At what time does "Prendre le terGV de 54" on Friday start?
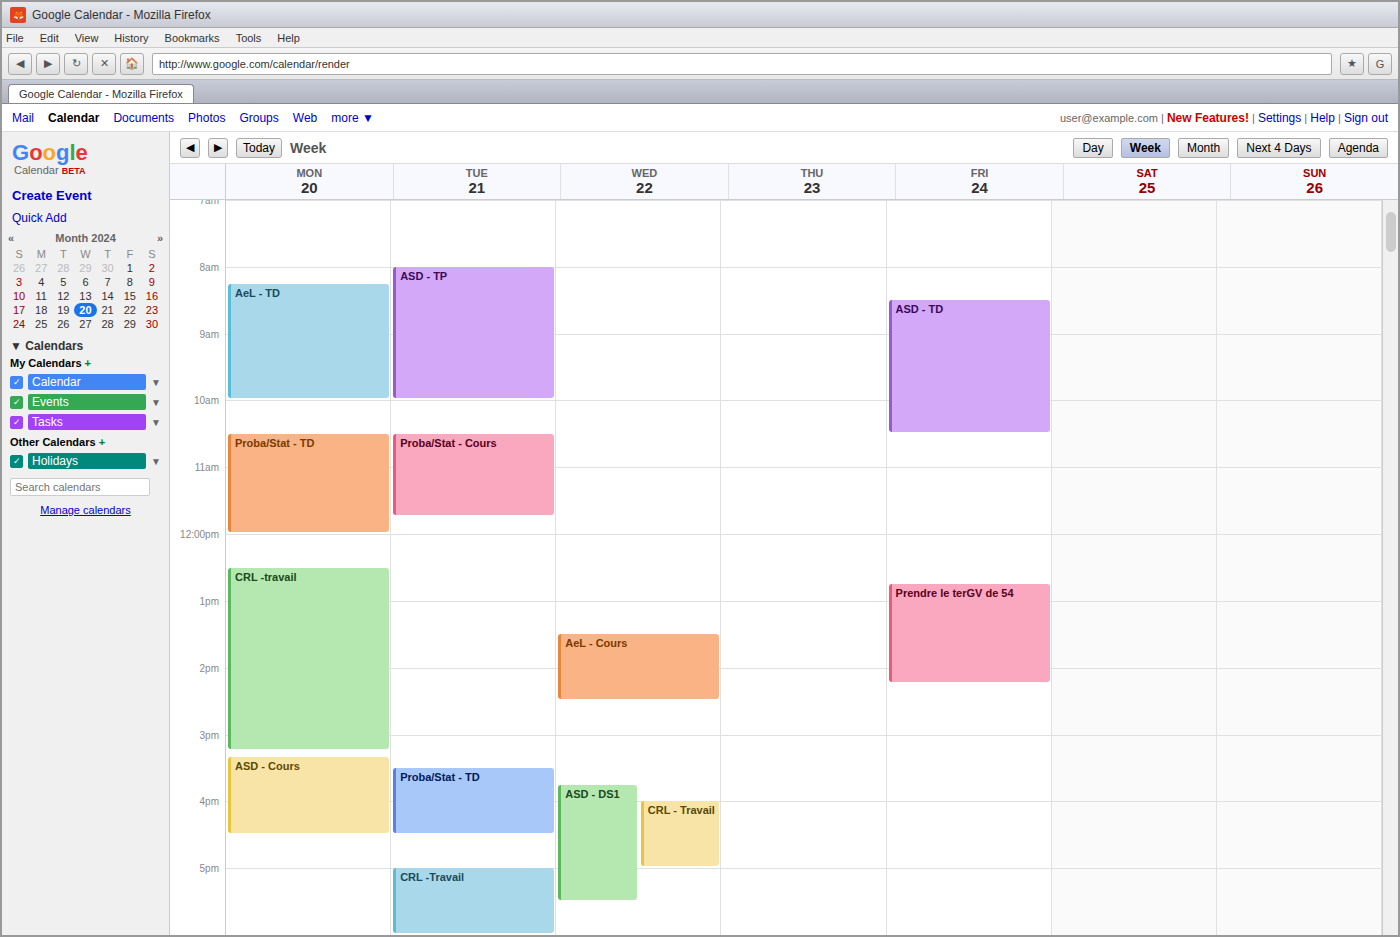
12:45 PM